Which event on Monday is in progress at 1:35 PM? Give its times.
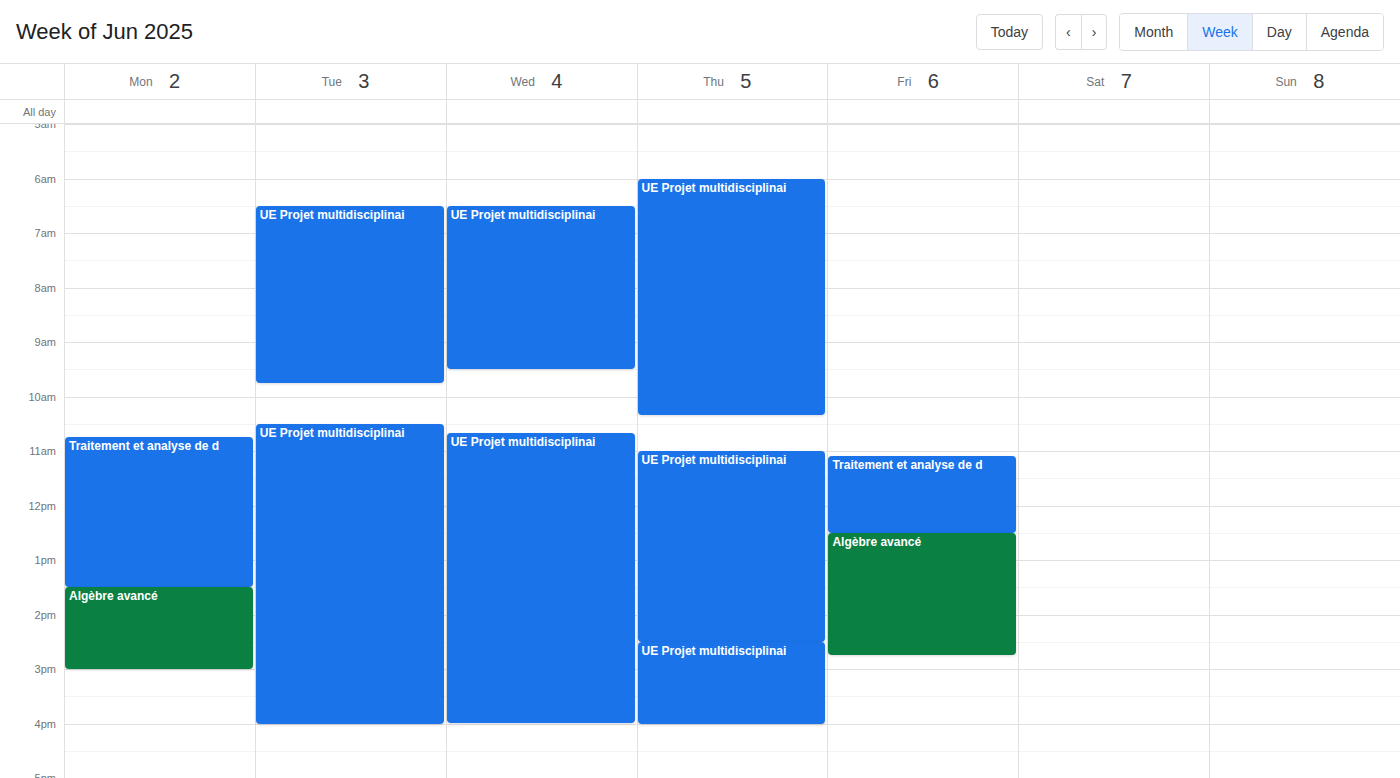
"Algèbre avancé", 1:30 PM to 3:00 PM